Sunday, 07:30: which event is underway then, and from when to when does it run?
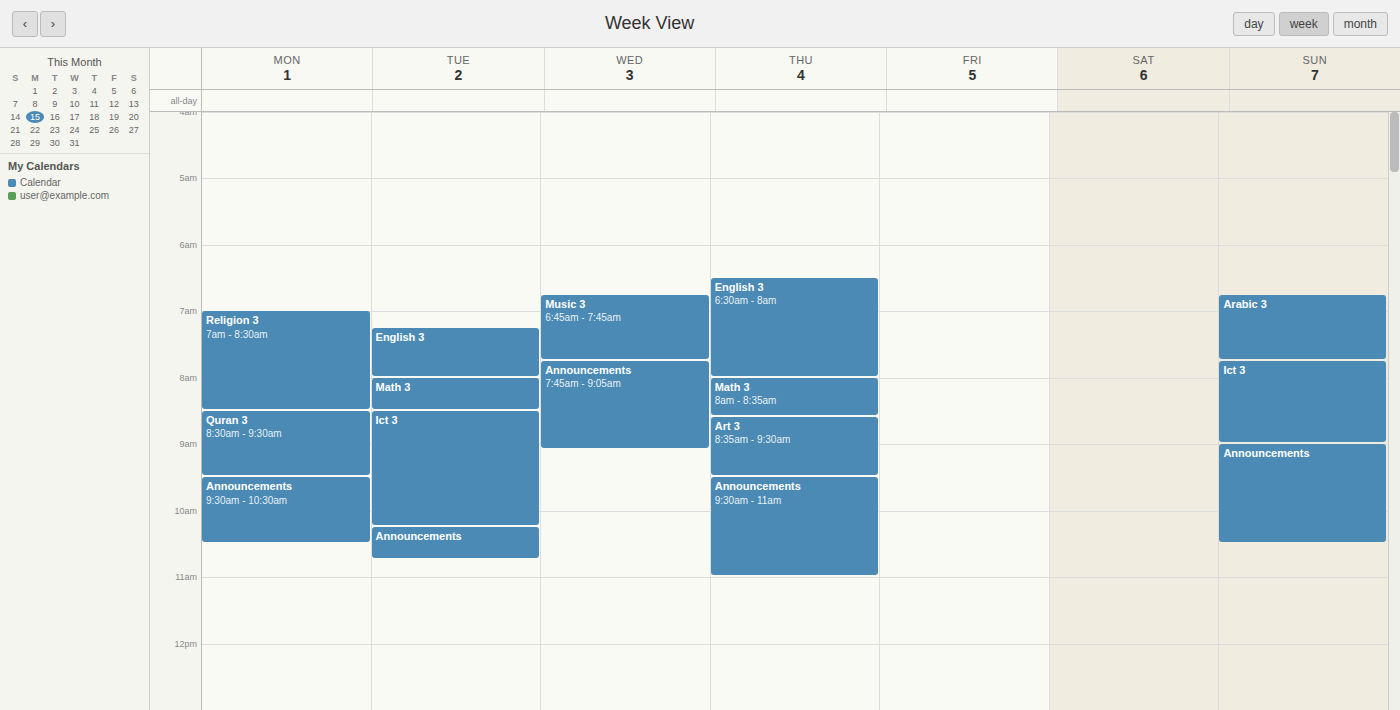
"Arabic 3", 06:45 to 07:45